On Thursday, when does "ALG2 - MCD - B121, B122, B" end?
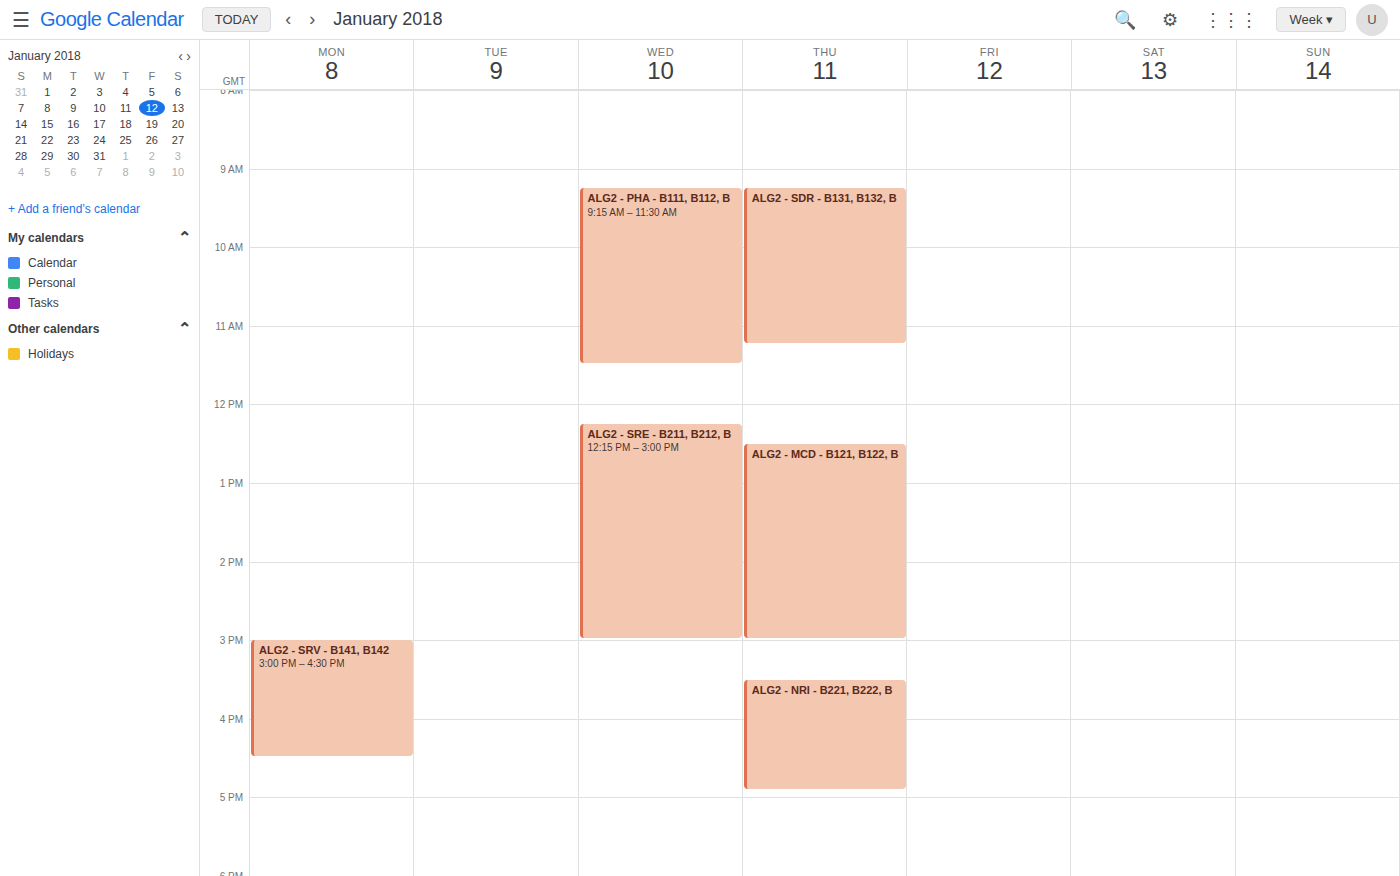
3:00 PM